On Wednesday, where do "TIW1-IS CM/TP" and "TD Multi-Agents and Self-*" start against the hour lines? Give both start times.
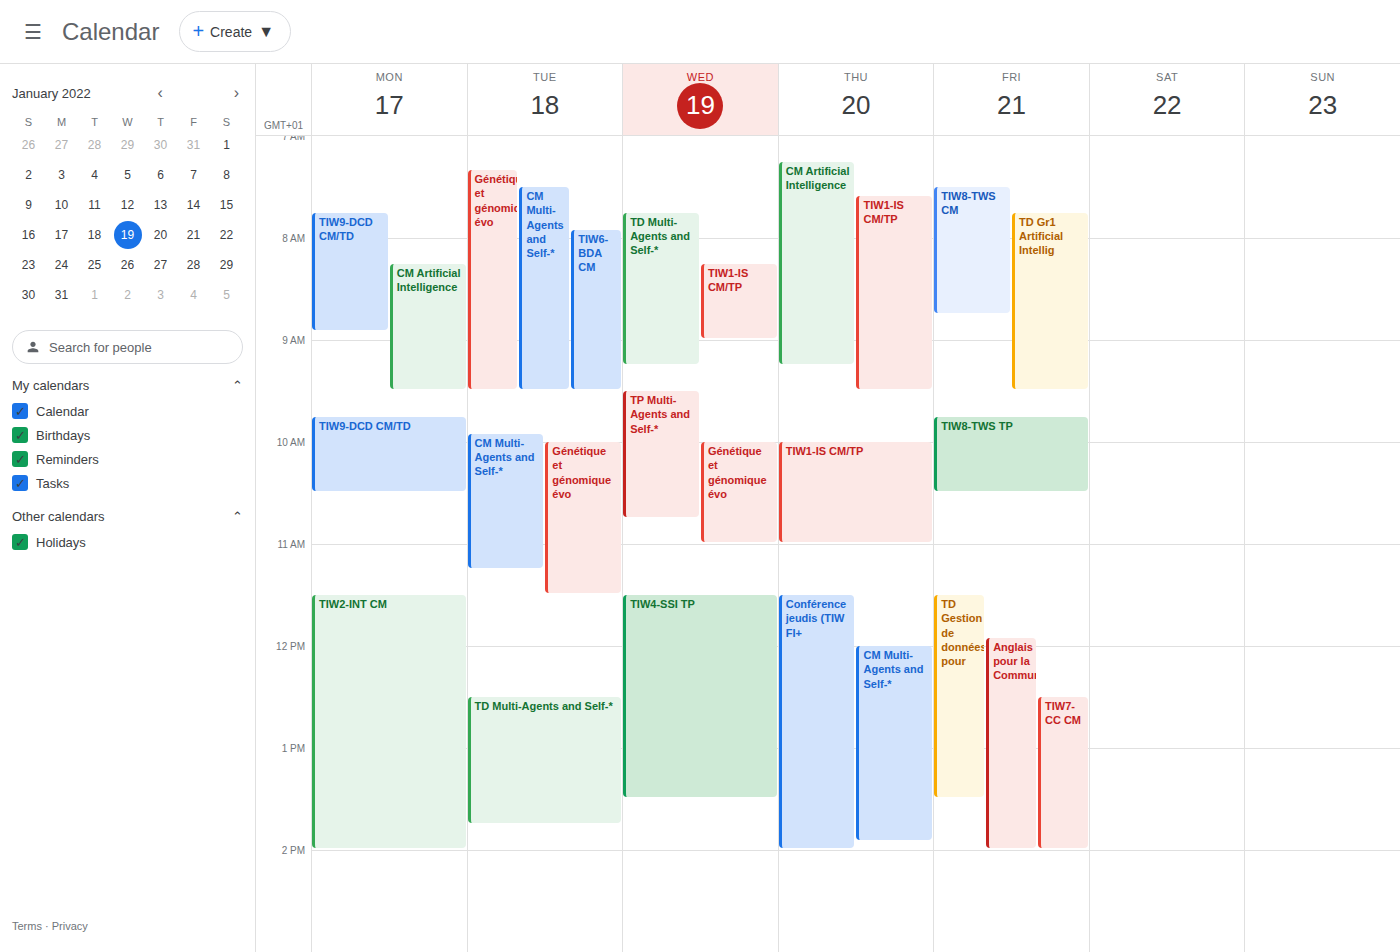
"TIW1-IS CM/TP": 8:15 AM, neither: a quarter of the way from the 8 AM line to the 9 AM line. "TD Multi-Agents and Self-*": 7:45 AM, neither: three quarters of the way from the 7 AM line to the 8 AM line.